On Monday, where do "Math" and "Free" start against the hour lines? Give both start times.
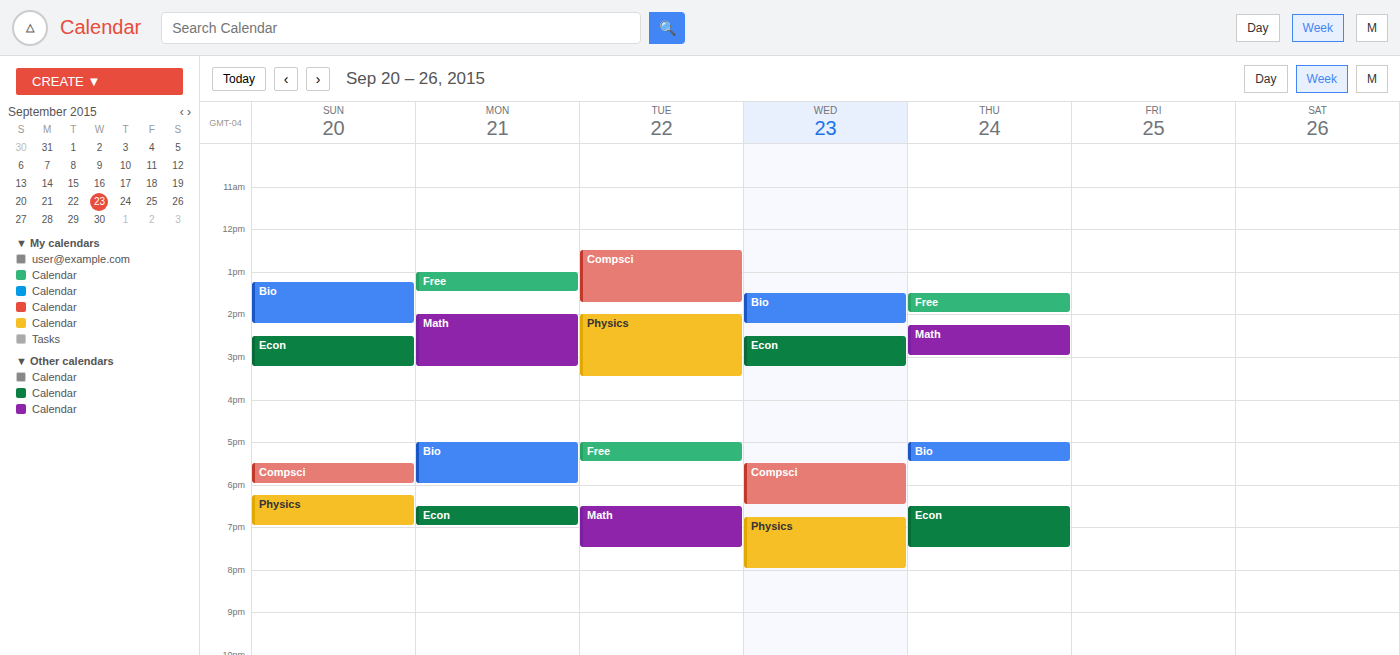
"Math": 2:00 PM, exactly on the 2 PM line. "Free": 1:00 PM, exactly on the 1 PM line.